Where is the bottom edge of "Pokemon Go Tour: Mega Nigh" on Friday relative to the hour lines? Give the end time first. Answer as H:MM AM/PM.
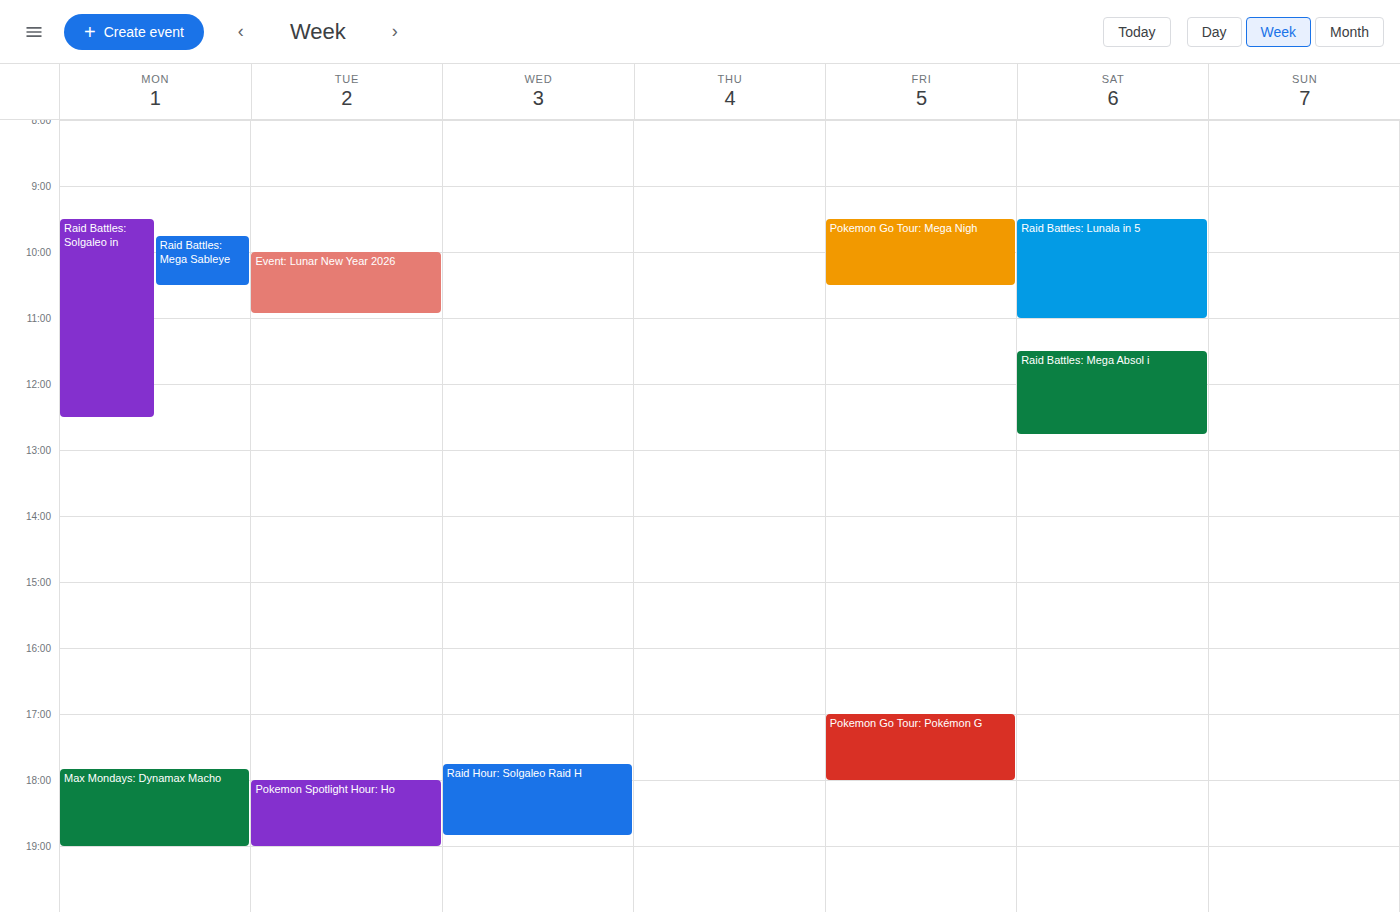
10:30 AM -- halfway between the 10 AM and 11 AM lines.